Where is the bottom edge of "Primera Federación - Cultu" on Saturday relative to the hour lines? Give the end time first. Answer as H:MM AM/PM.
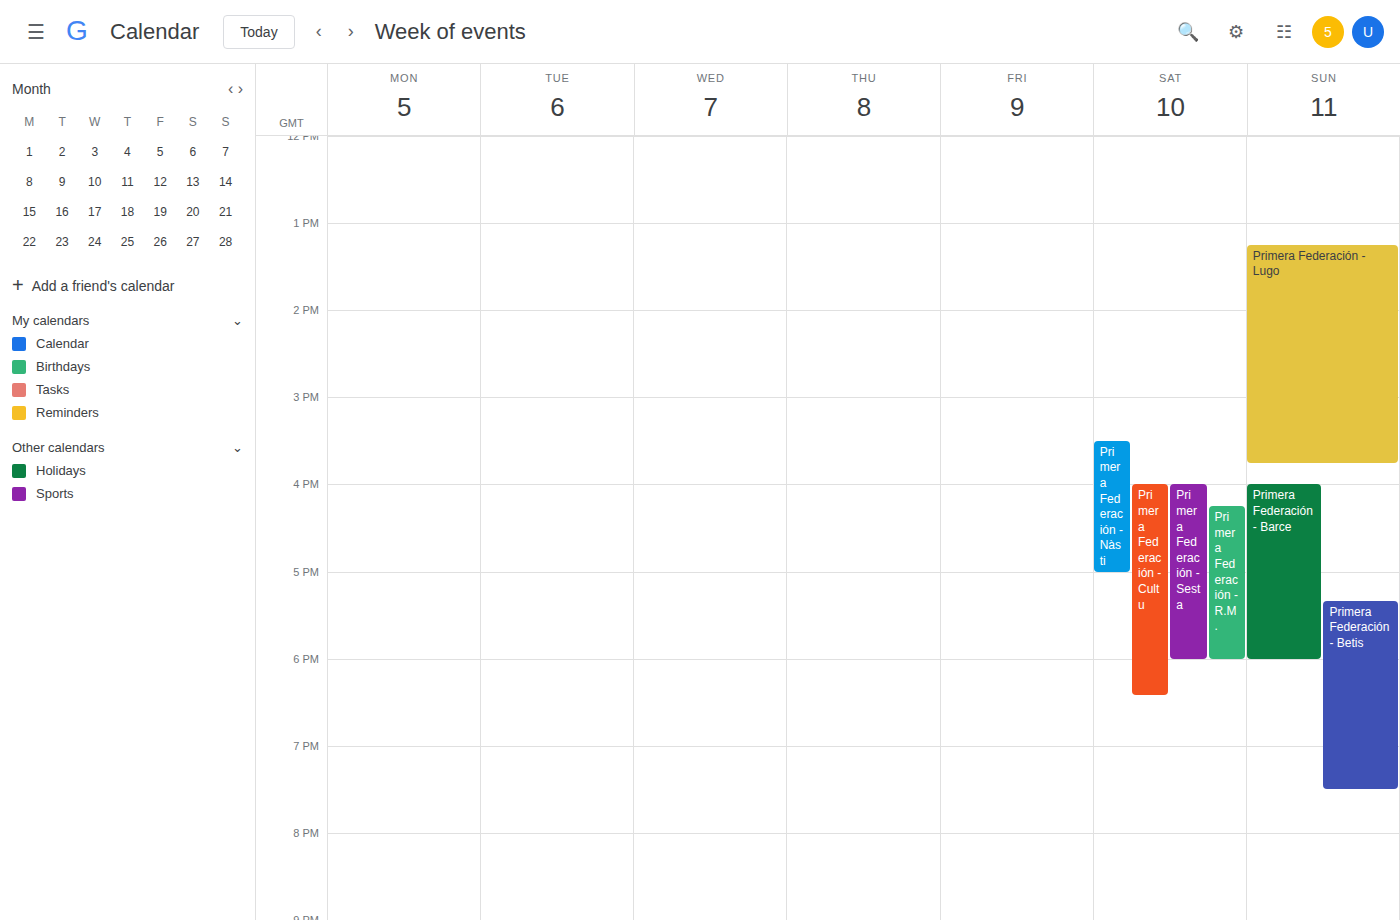
6:25 PM -- neither: 25 minutes below the 6 PM line and 35 minutes above the 7 PM line.